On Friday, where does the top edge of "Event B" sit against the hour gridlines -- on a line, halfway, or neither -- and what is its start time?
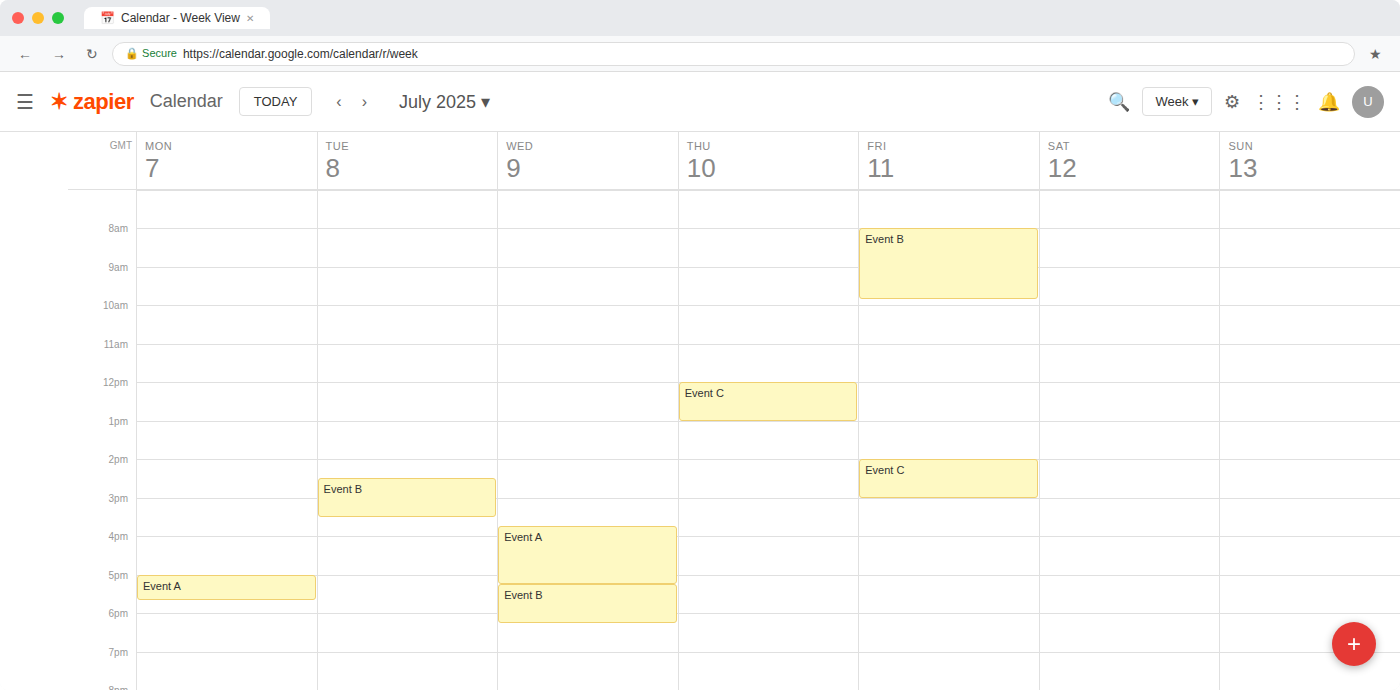
8:00 AM -- exactly on the 8 AM line.